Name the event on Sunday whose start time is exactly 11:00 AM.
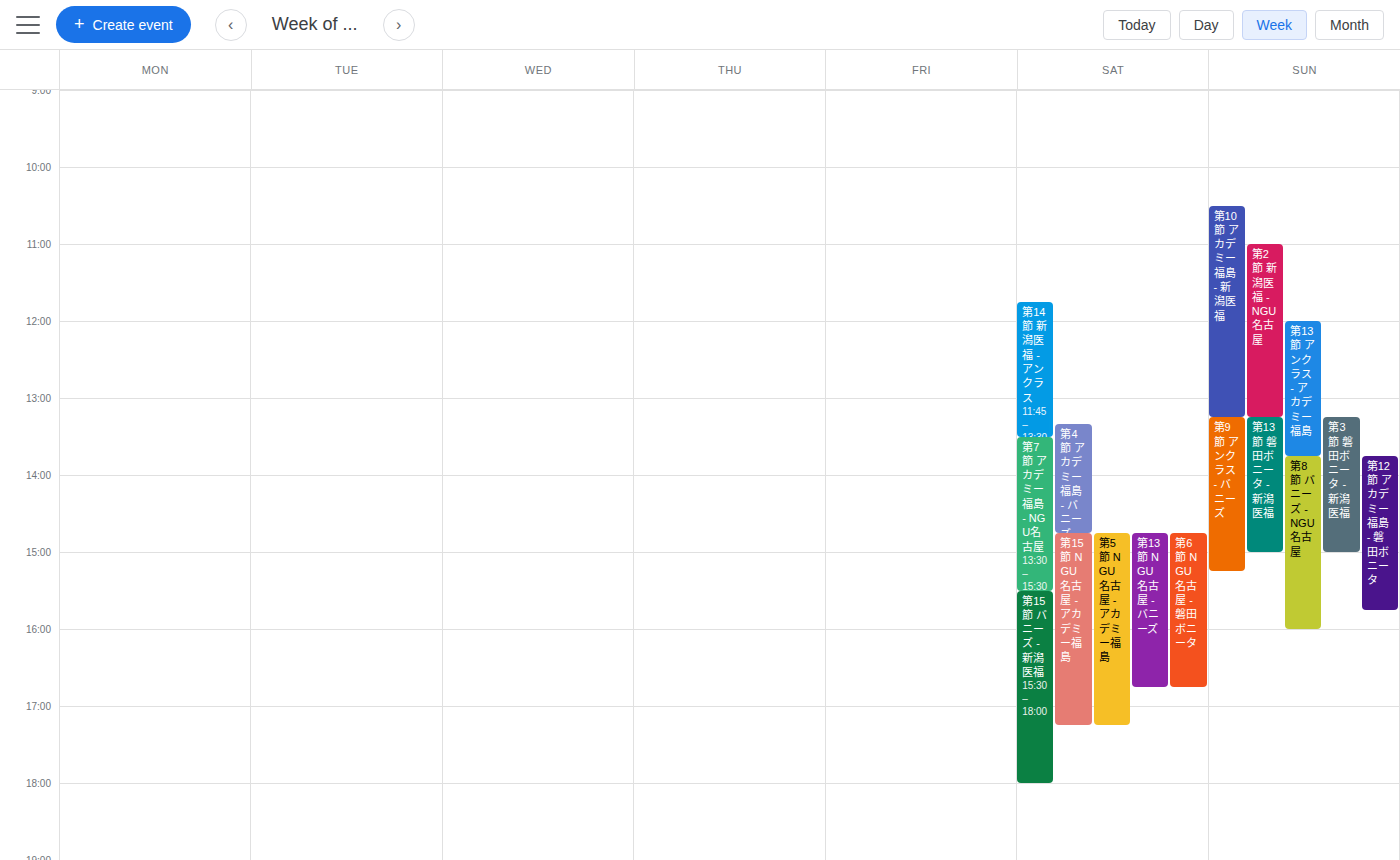
"第2節 新潟医福 - NGU名古屋"